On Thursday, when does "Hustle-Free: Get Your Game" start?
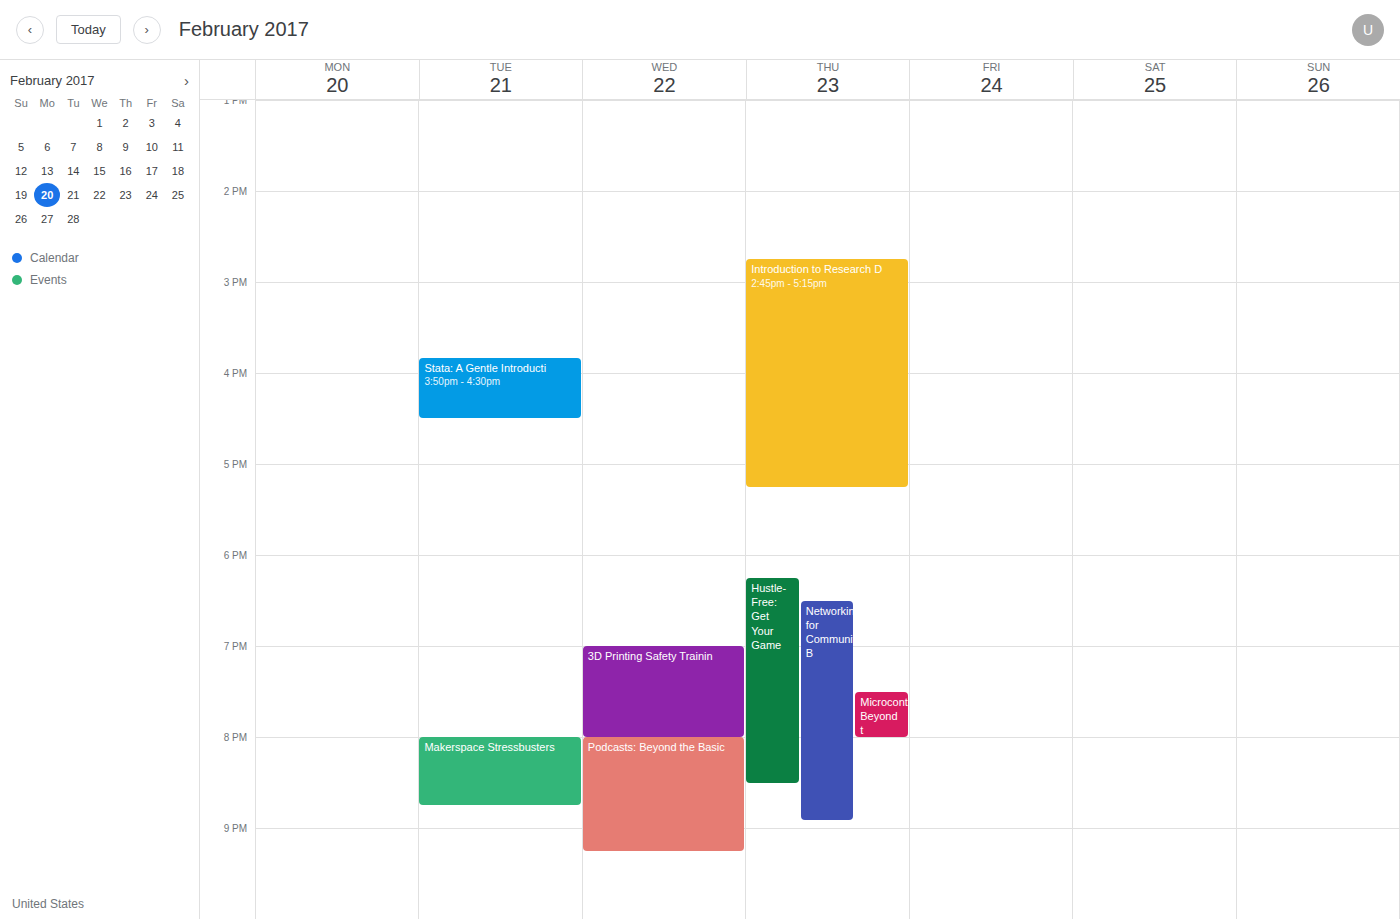
6:15 PM